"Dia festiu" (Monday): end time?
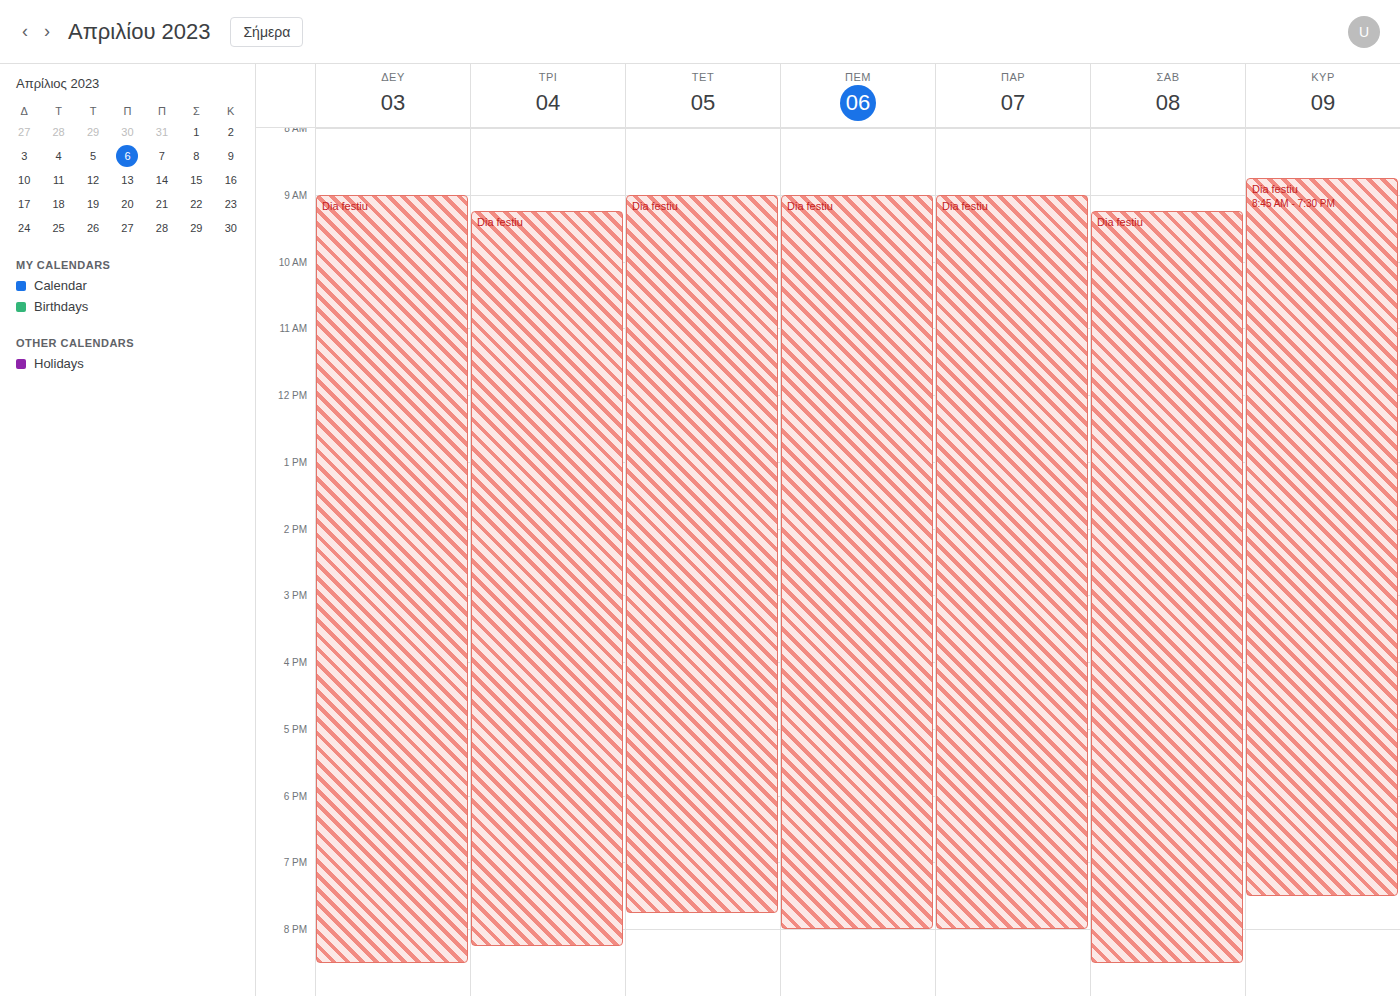
8:30 PM